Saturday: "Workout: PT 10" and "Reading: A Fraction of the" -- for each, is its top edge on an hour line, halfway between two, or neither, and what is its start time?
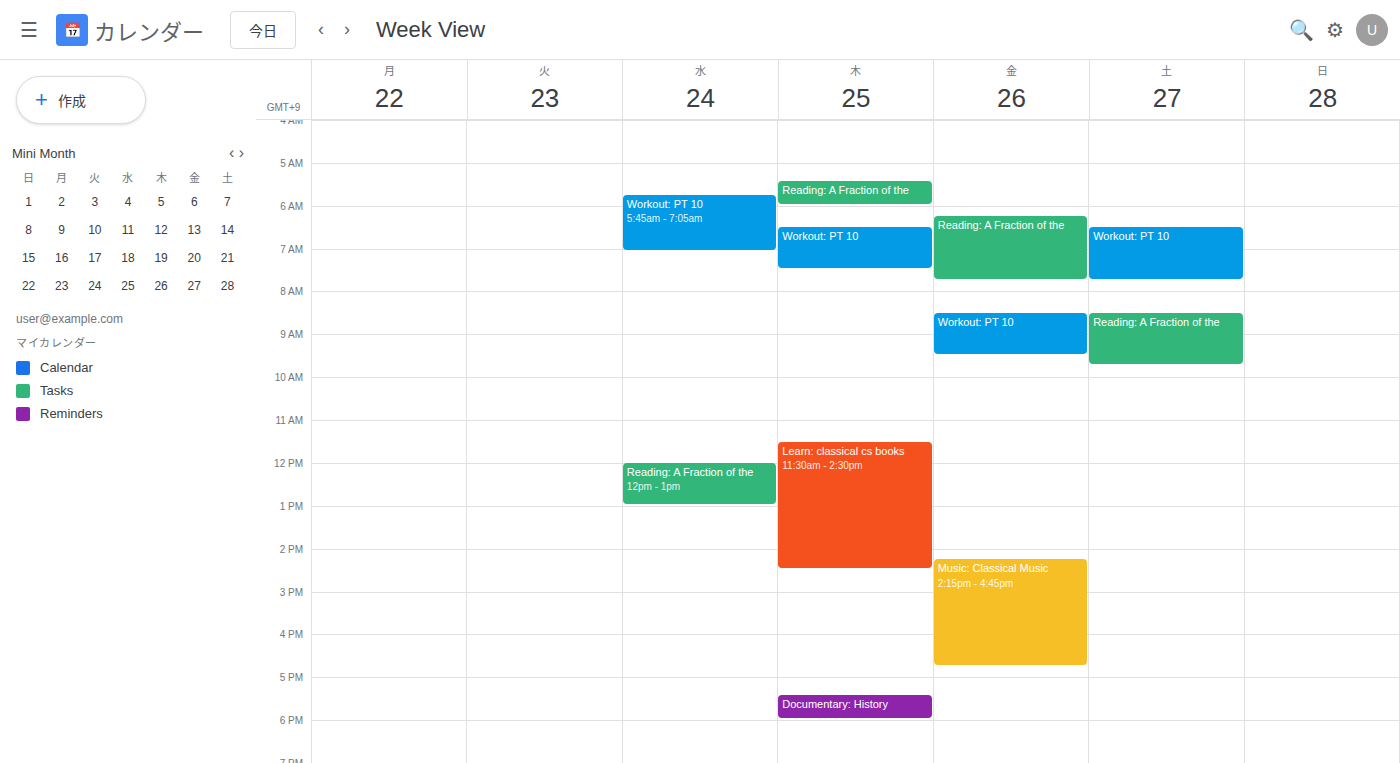
"Workout: PT 10": 6:30 AM, halfway between the 6 AM and 7 AM lines. "Reading: A Fraction of the": 8:30 AM, halfway between the 8 AM and 9 AM lines.